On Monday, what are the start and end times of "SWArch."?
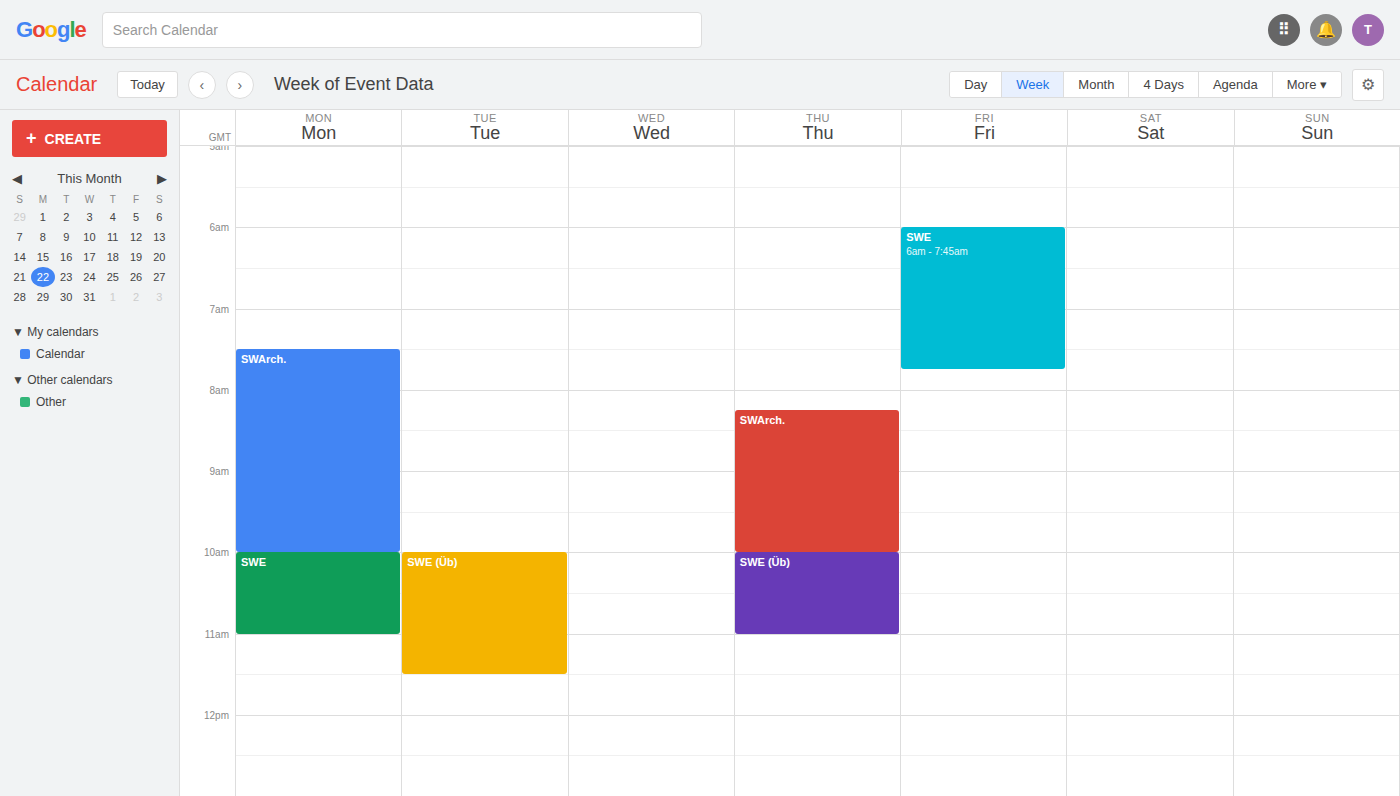
07:30 to 10:00